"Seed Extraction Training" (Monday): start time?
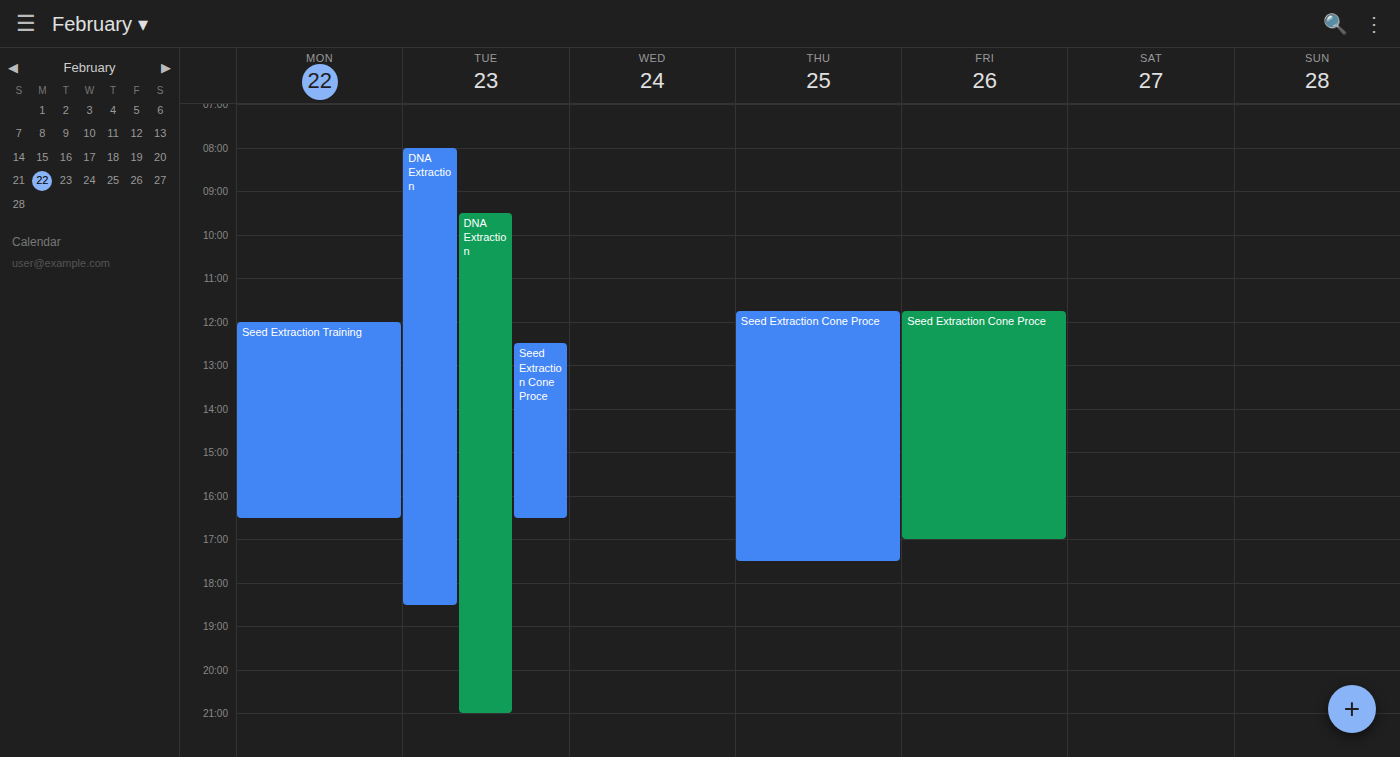
12:00 PM